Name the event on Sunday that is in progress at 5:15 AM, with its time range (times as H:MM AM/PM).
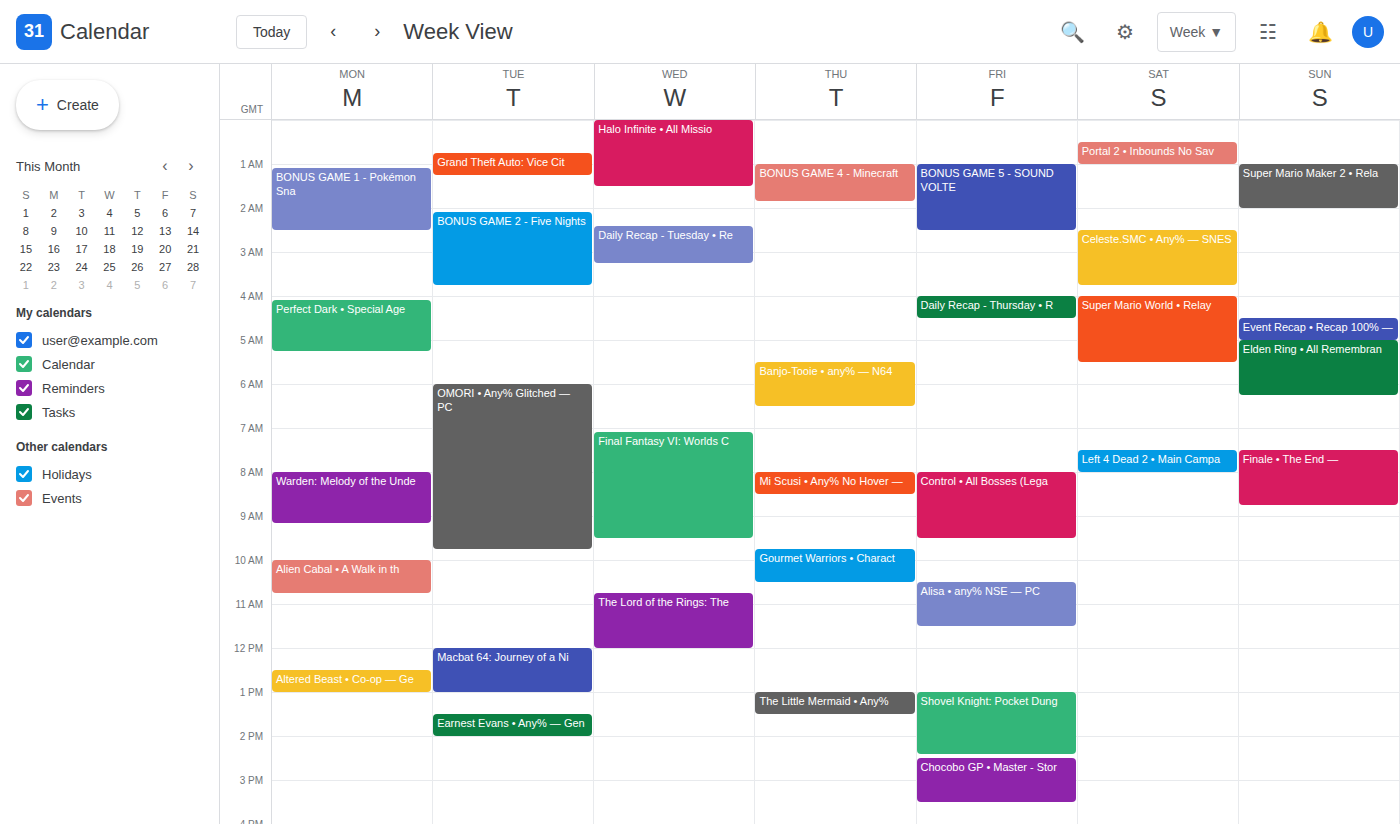
"Elden Ring • All Remembran", 5:00 AM to 6:15 AM